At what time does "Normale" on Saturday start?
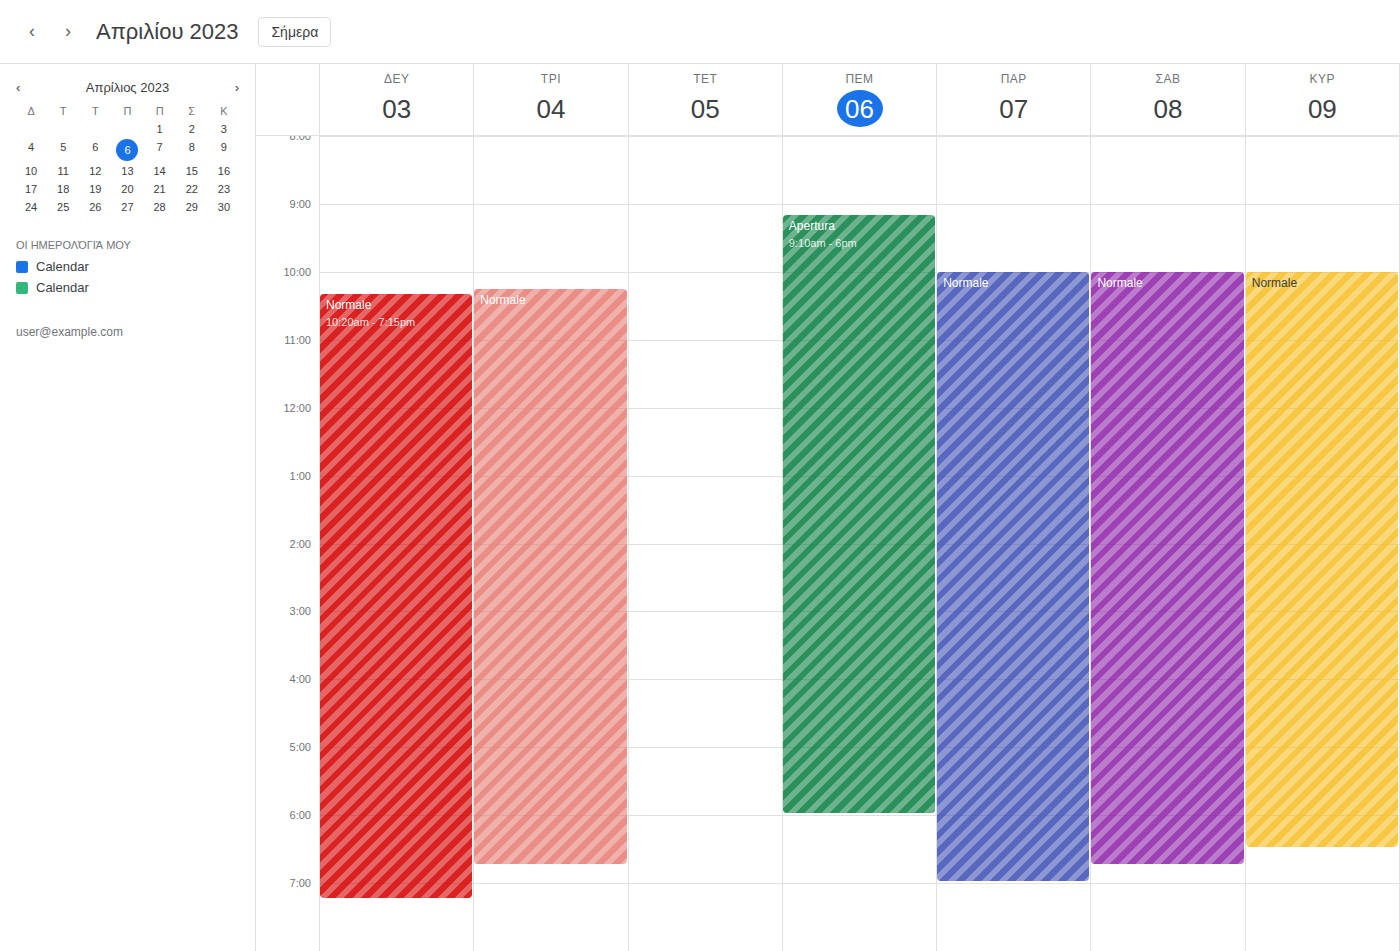
10:00 AM